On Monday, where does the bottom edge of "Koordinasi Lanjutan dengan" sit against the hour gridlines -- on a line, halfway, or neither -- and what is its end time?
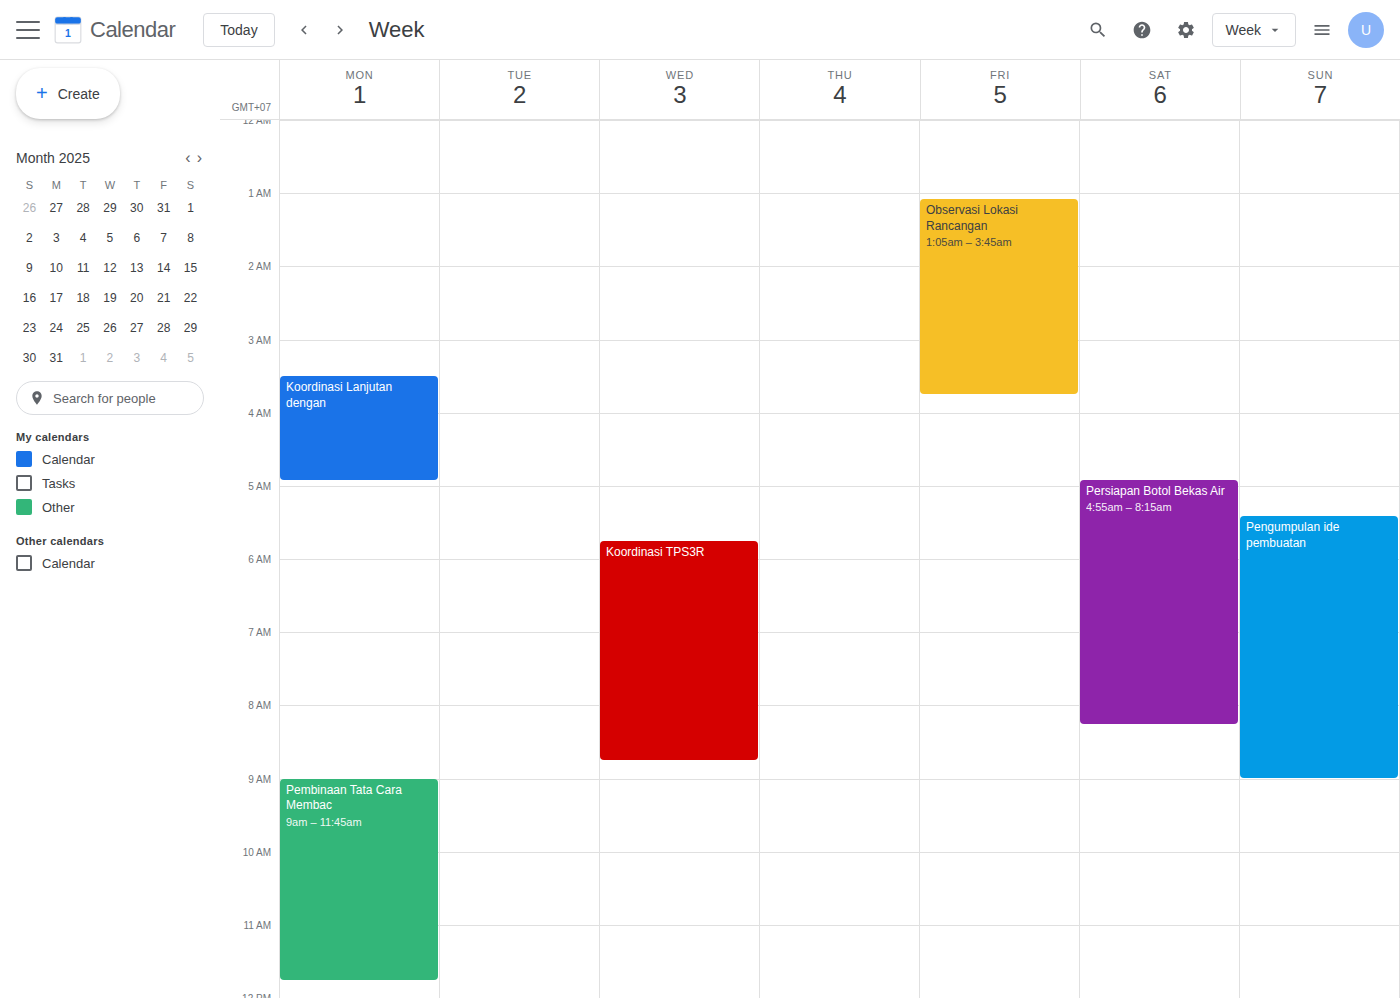
4:55 AM -- neither: 55 minutes below the 4 AM line and 5 minutes above the 5 AM line.